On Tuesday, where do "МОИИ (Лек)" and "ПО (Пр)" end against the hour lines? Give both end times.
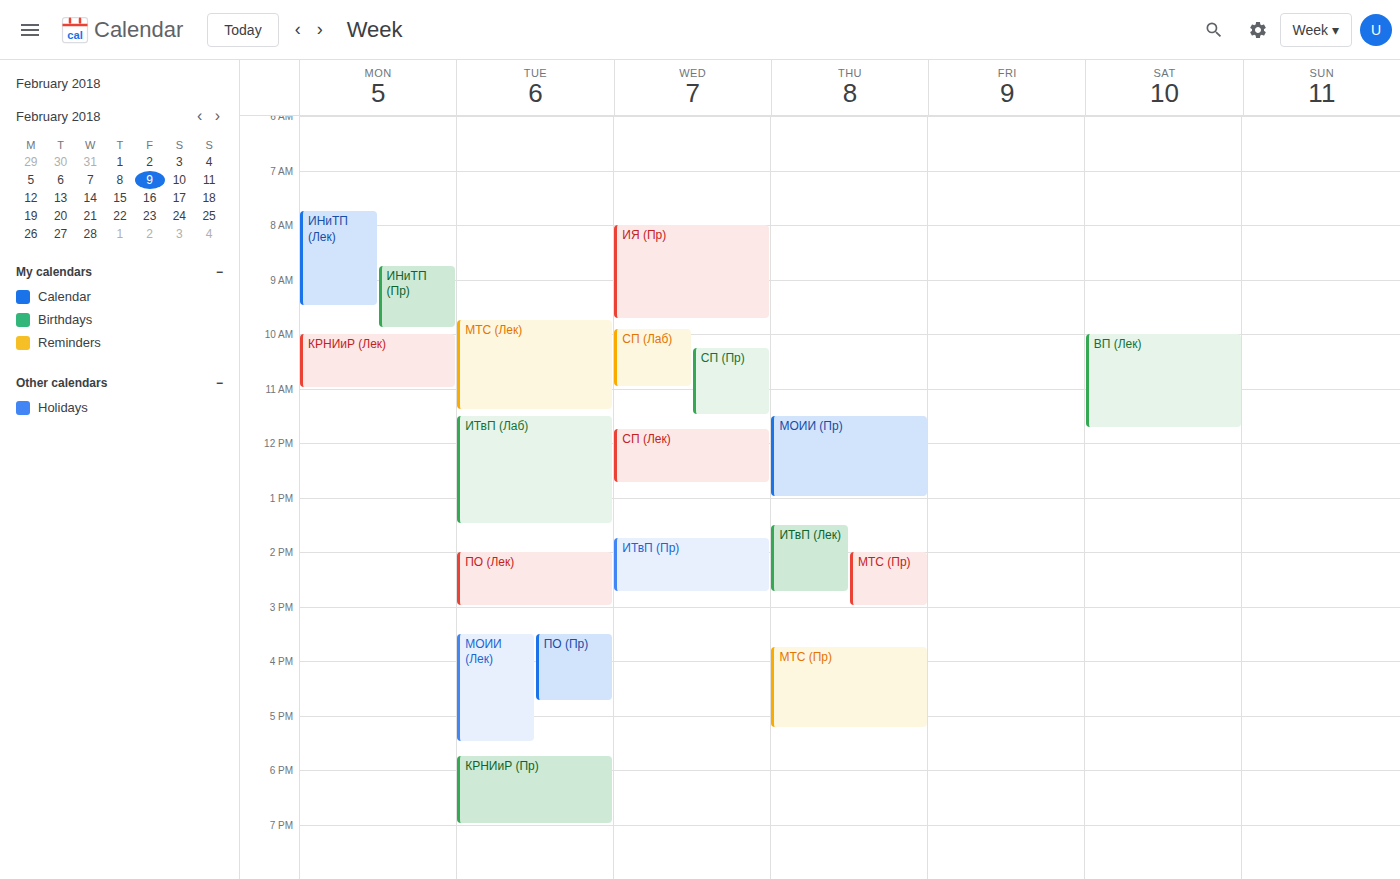
"МОИИ (Лек)": 5:30 PM, halfway between the 5 PM and 6 PM lines. "ПО (Пр)": 4:45 PM, neither: three quarters of the way from the 4 PM line to the 5 PM line.